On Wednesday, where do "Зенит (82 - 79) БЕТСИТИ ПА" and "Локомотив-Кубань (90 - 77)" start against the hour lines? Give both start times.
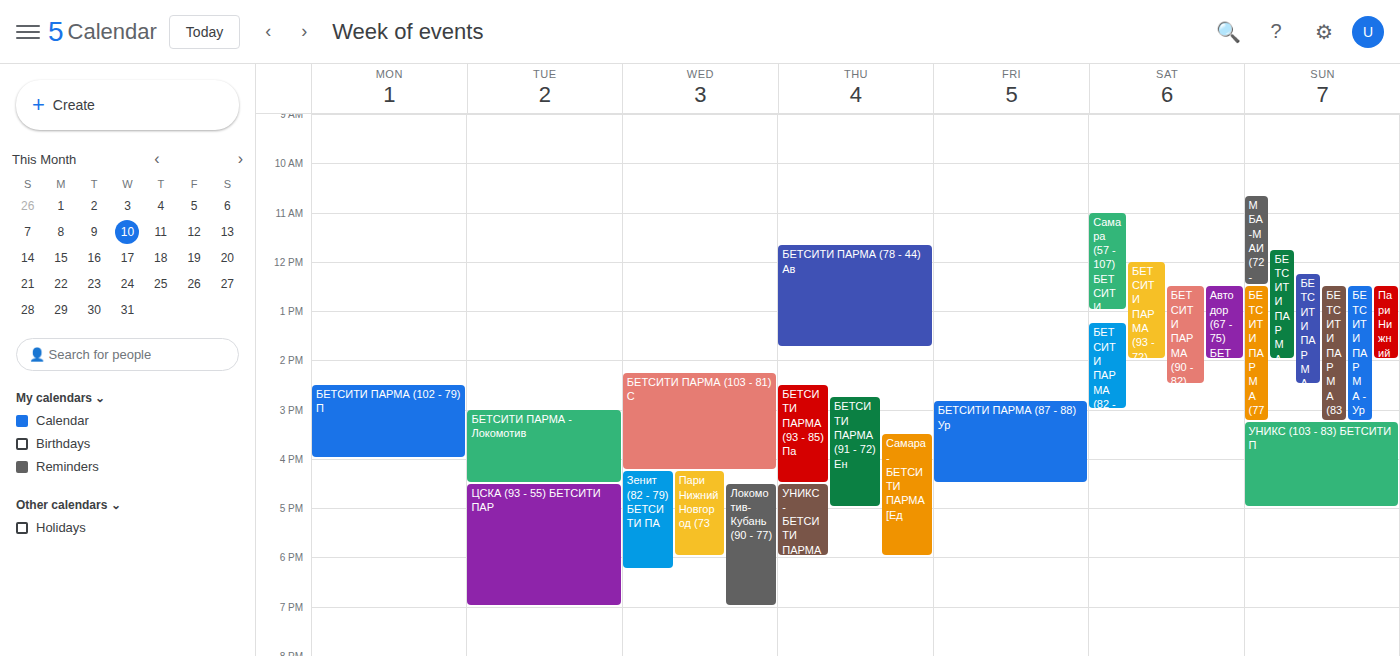
"Зенит (82 - 79) БЕТСИТИ ПА": 4:15 PM, neither: a quarter of the way from the 4 PM line to the 5 PM line. "Локомотив-Кубань (90 - 77)": 4:30 PM, halfway between the 4 PM and 5 PM lines.